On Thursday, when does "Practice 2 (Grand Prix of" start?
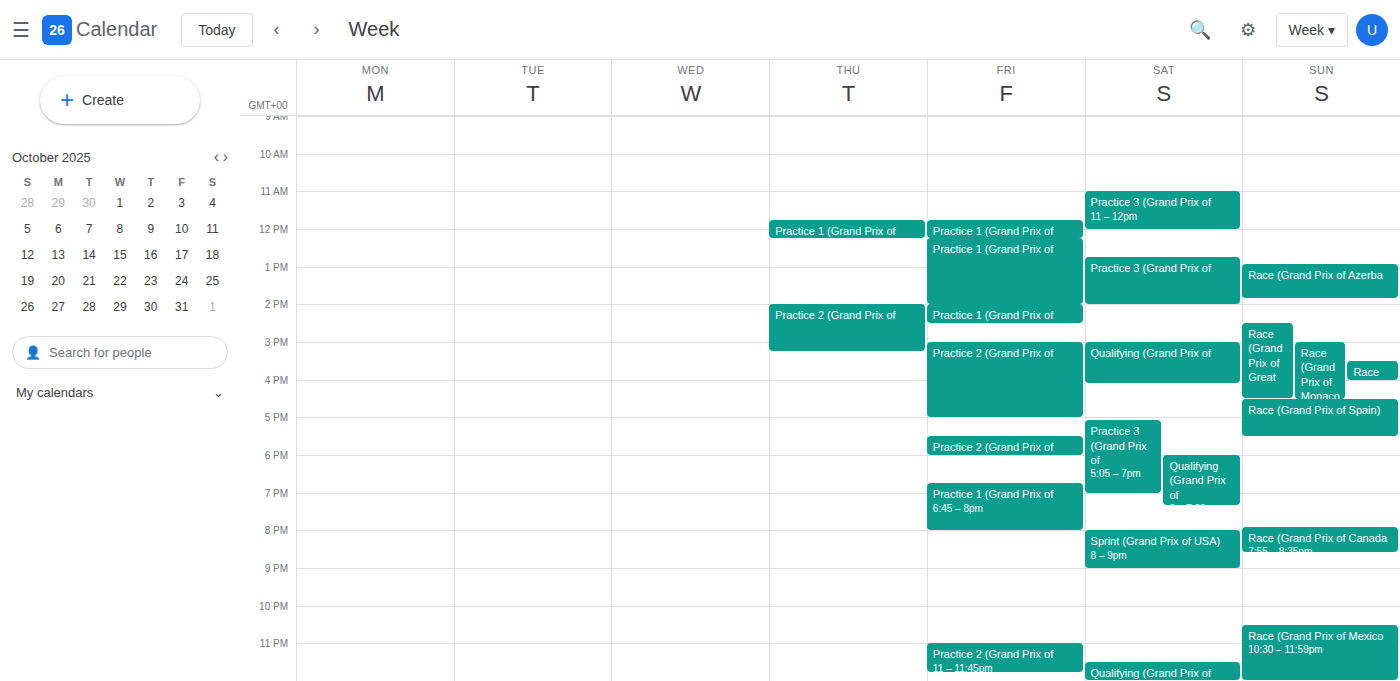
2:00 PM